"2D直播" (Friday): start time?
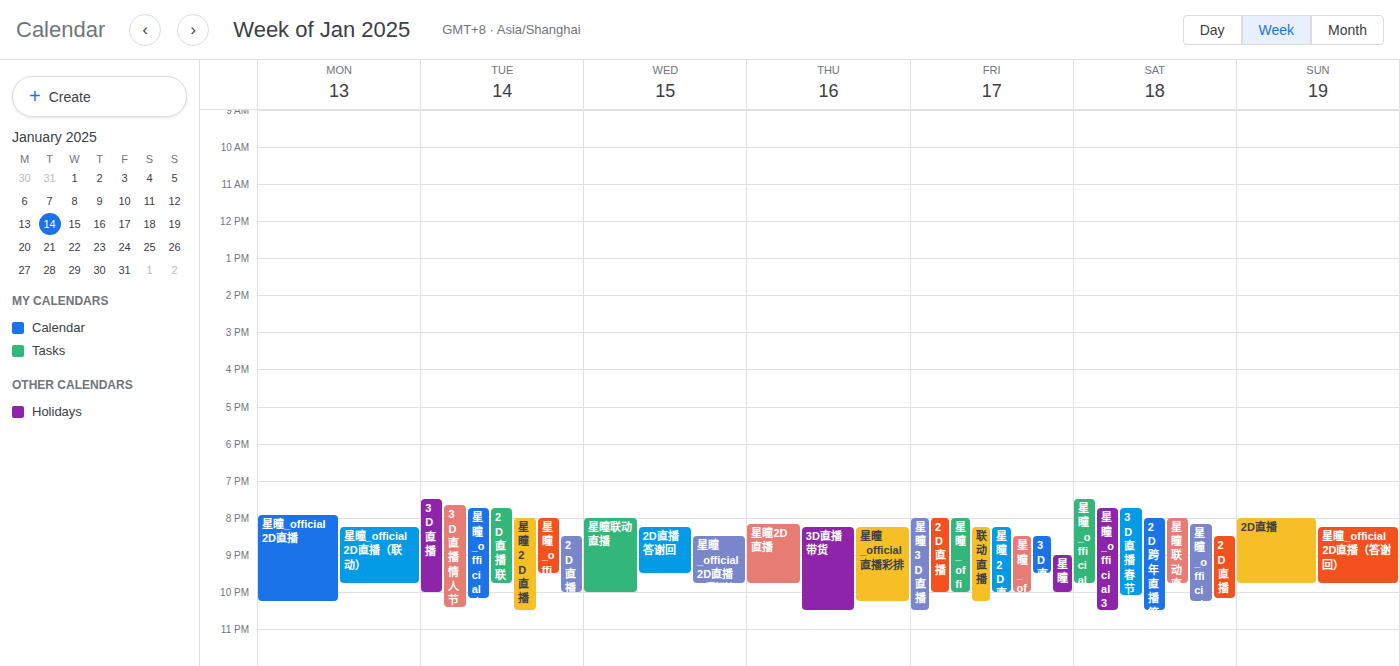
8:00 PM